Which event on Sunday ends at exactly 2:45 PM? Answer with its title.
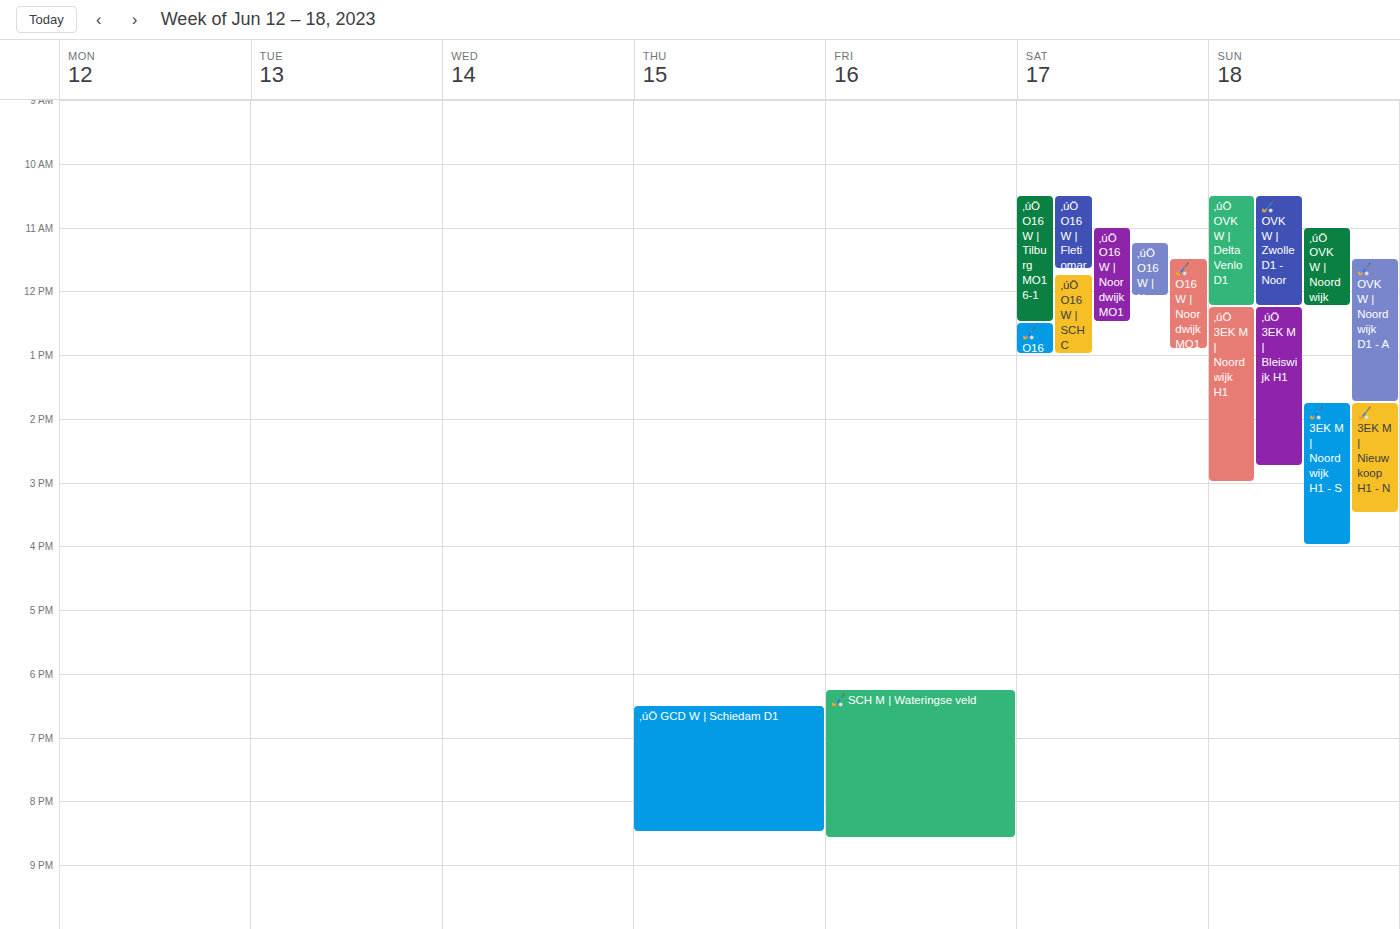
"‚úÖ 3EK M | Bleiswijk H1"